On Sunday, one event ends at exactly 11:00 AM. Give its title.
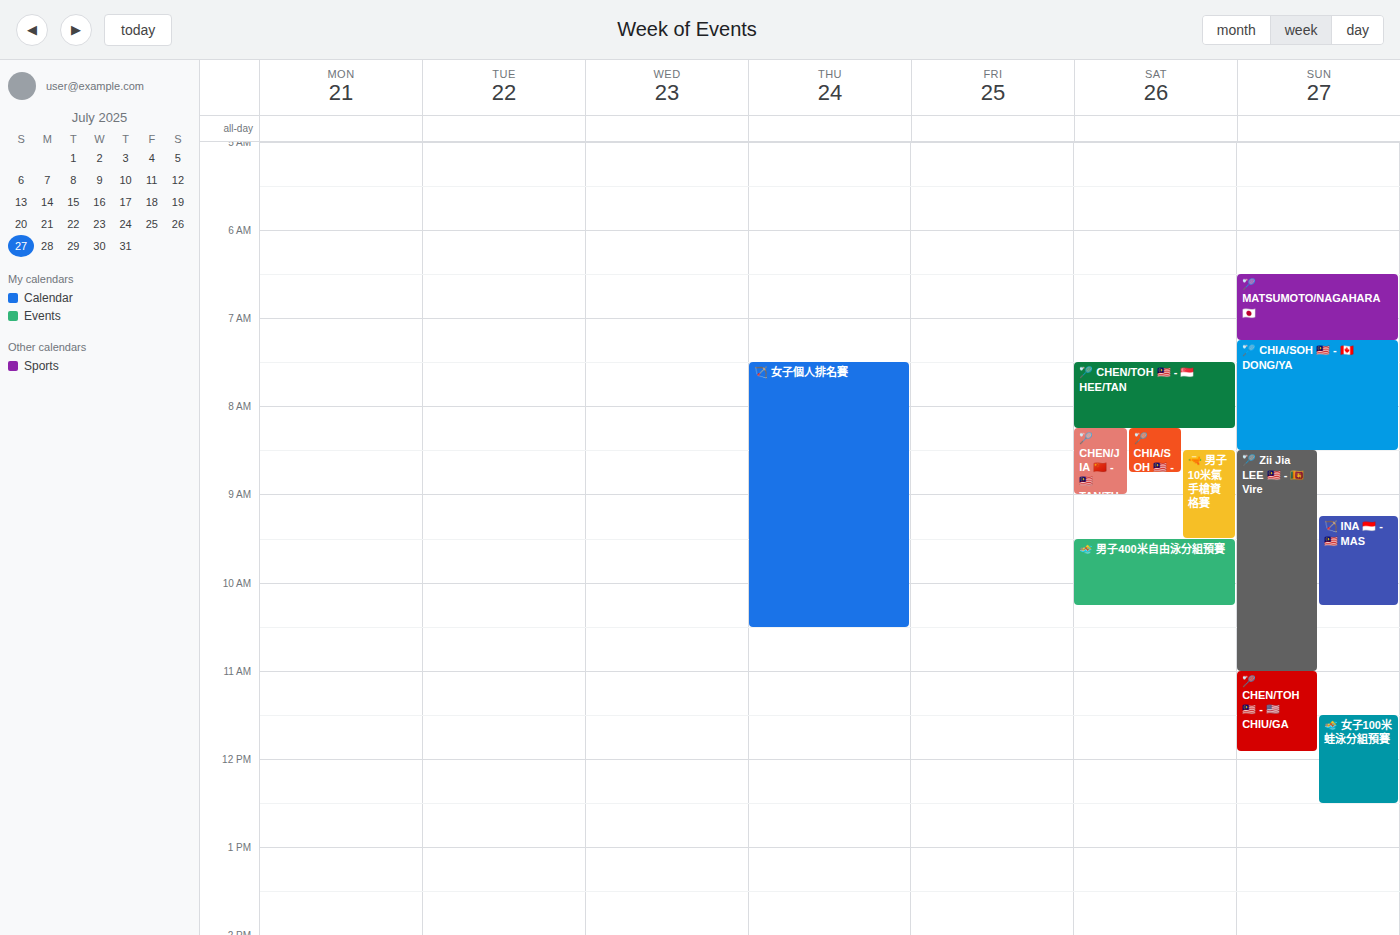
"🏸 Zii Jia LEE 🇲🇾 - 🇱🇰 Vire"